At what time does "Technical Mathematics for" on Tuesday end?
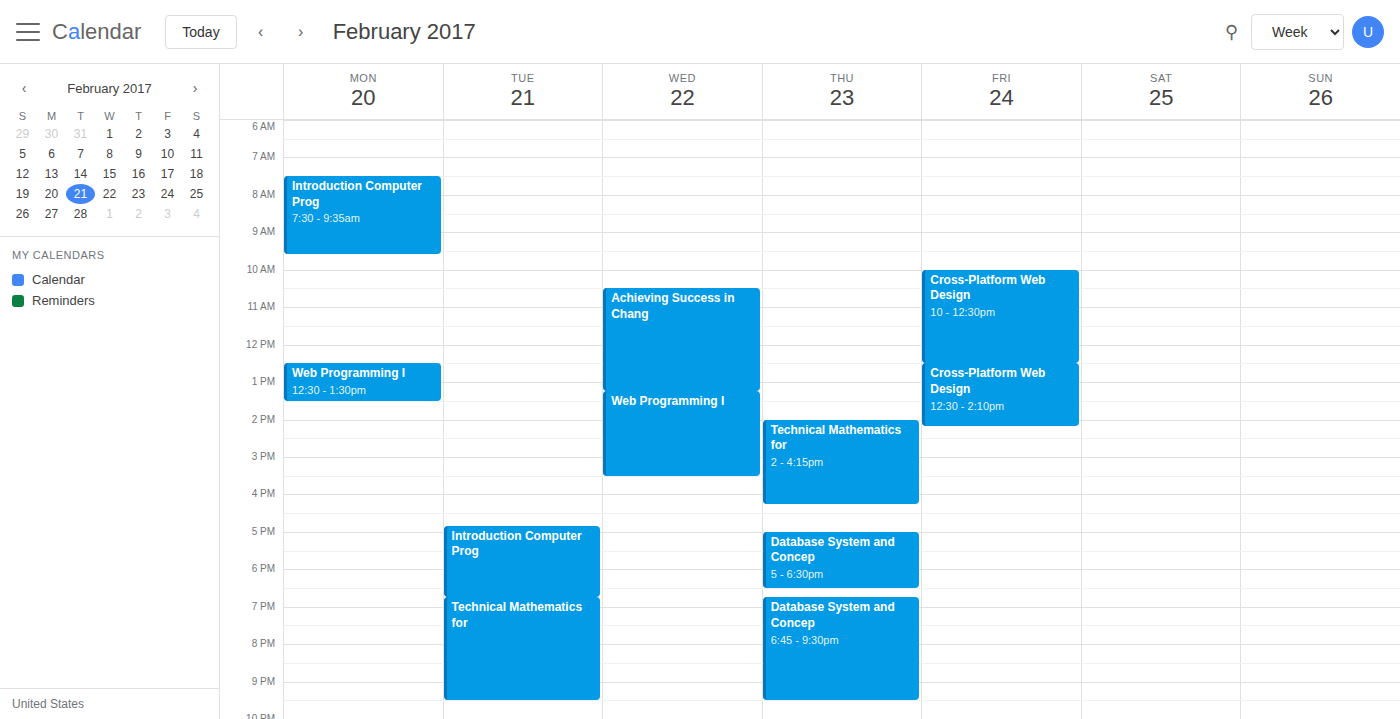
9:30 PM